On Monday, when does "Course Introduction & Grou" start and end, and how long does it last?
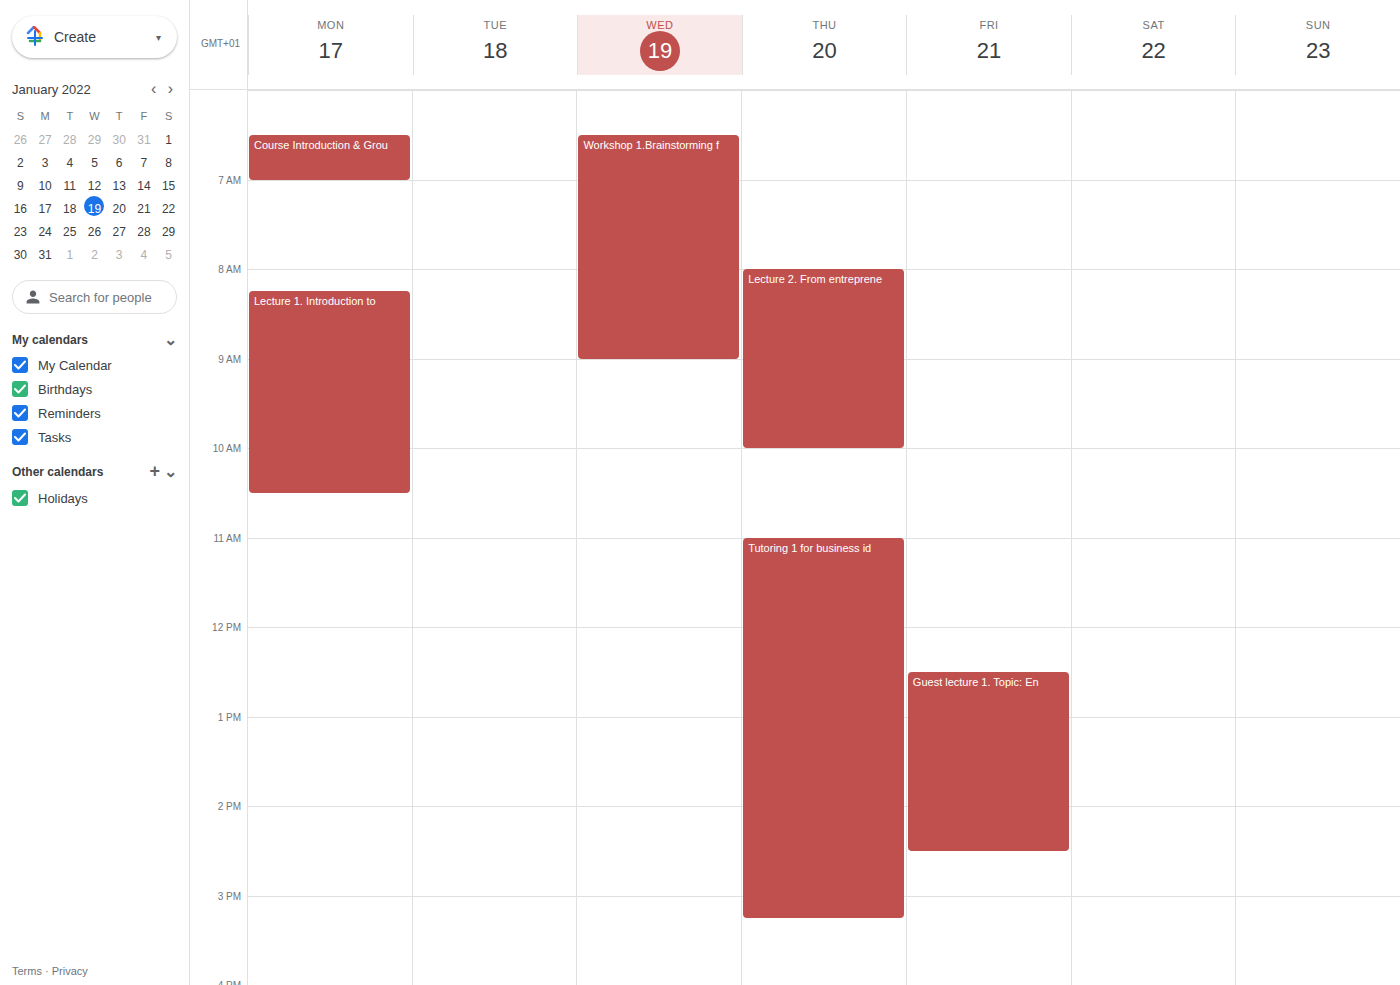
6:30 AM to 7:00 AM, 30 minutes